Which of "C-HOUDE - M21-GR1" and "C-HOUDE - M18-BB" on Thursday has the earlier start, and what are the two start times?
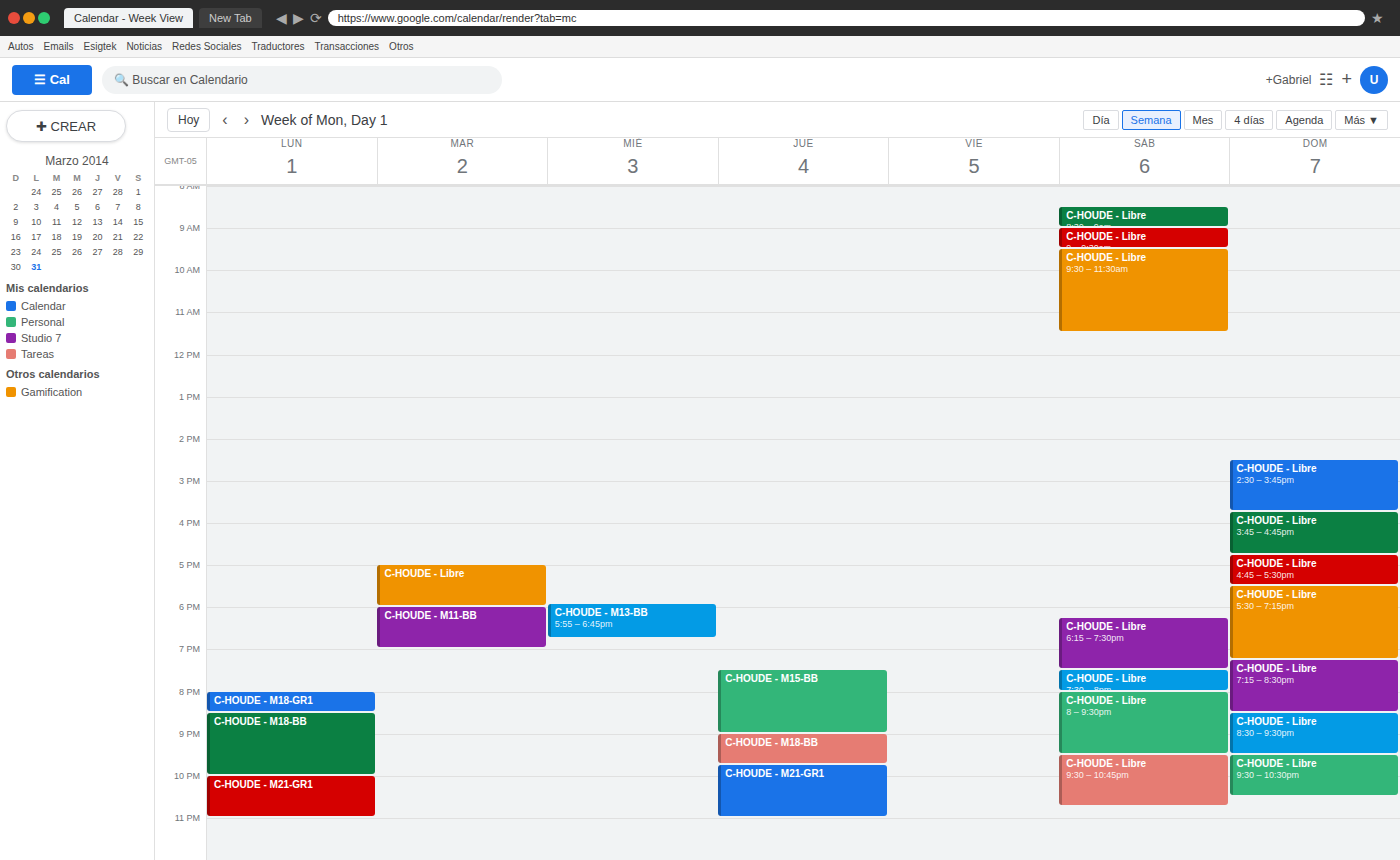
"C-HOUDE - M18-BB" 9:00 PM; "C-HOUDE - M21-GR1" 9:45 PM.